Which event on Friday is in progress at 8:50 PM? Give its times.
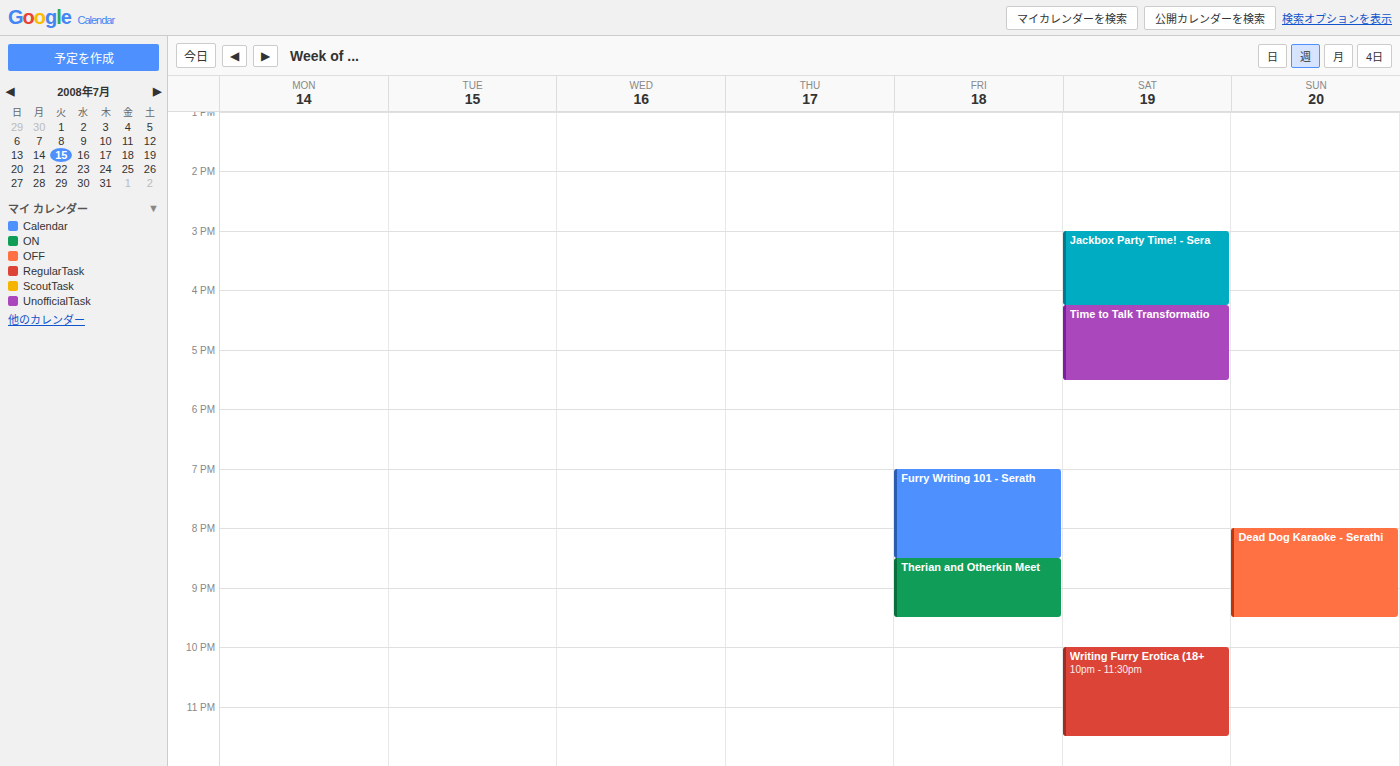
"Therian and Otherkin Meet", 8:30 PM to 9:30 PM